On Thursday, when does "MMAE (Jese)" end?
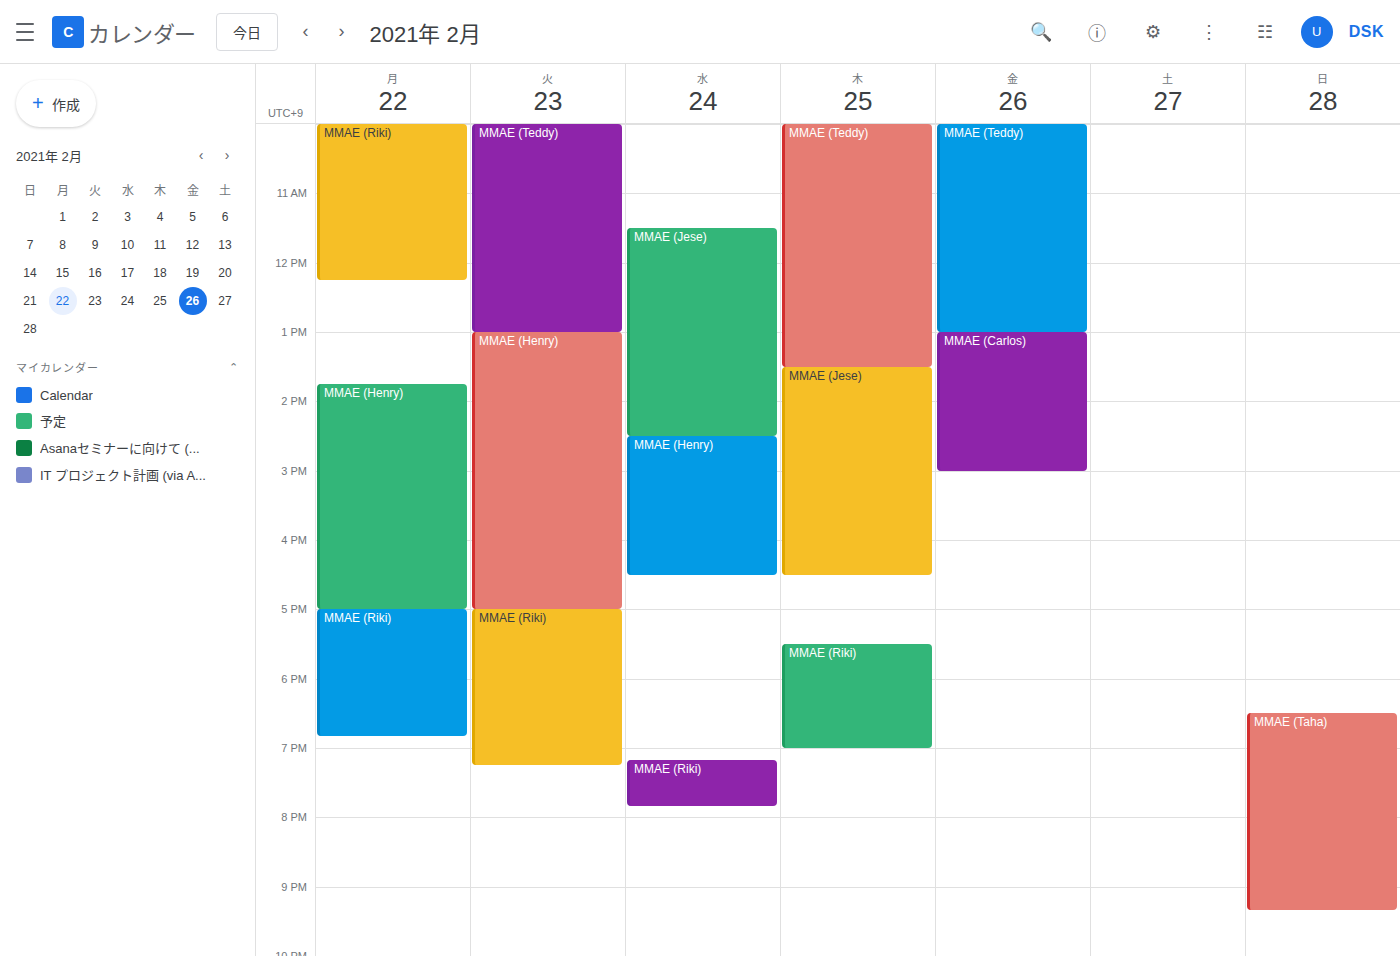
4:30 PM